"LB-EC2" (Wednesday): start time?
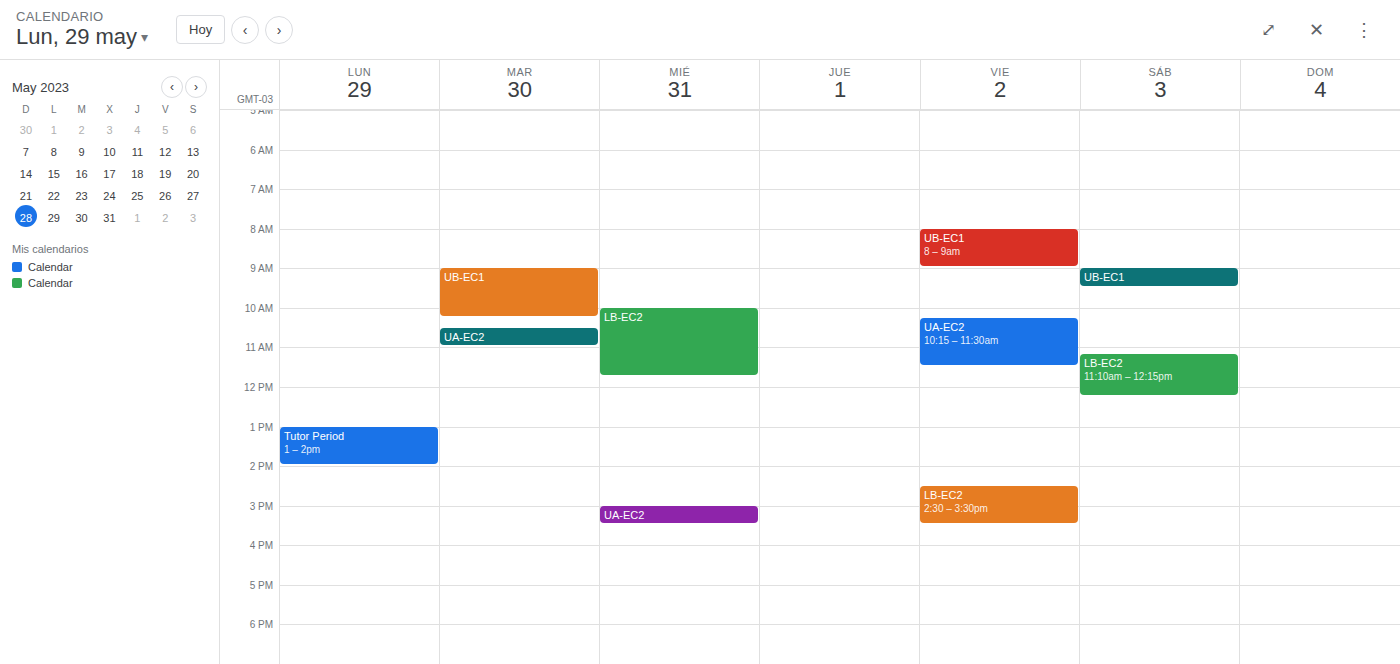
10:00 AM